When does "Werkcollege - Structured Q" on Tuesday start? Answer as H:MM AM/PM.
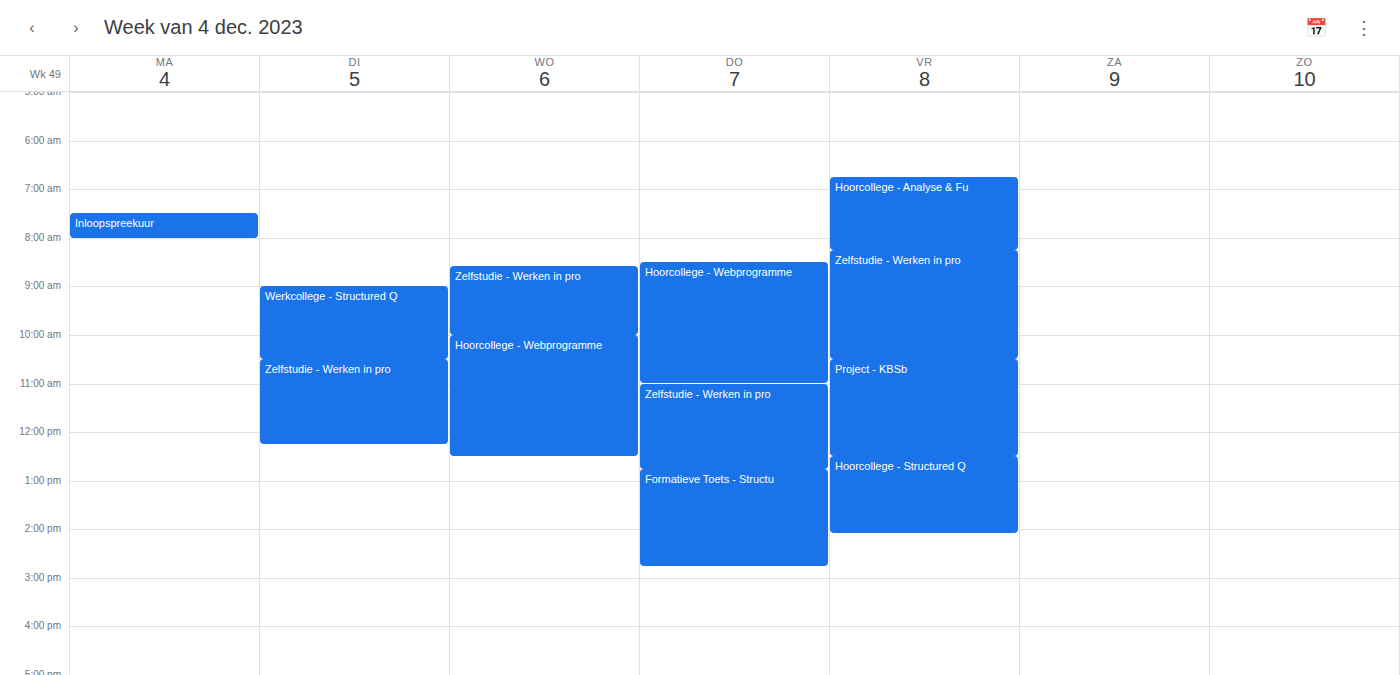
9:00 AM